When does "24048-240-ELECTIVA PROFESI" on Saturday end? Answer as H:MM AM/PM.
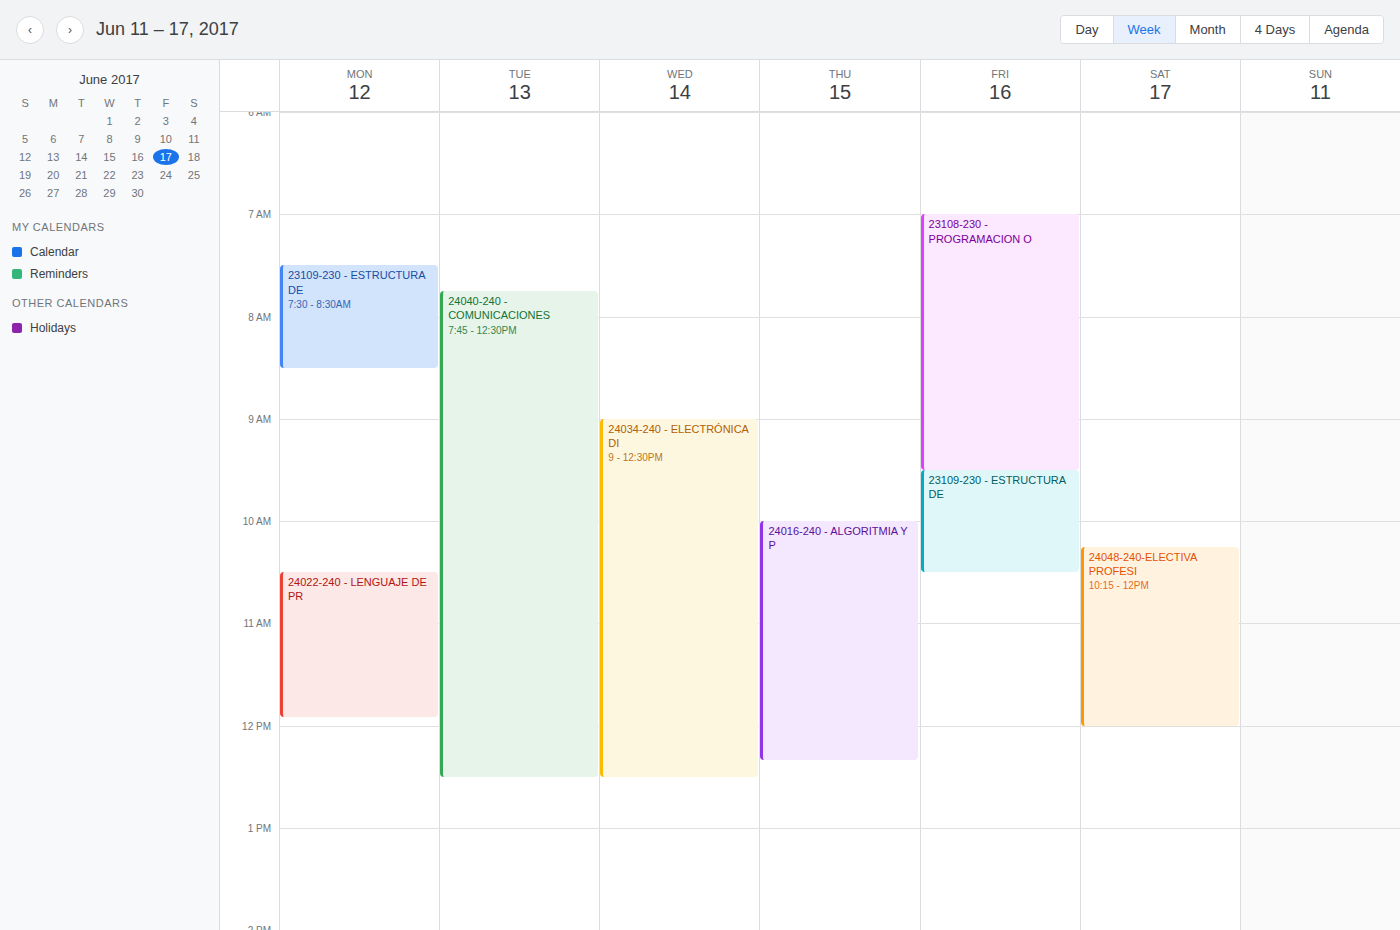
12:00 PM